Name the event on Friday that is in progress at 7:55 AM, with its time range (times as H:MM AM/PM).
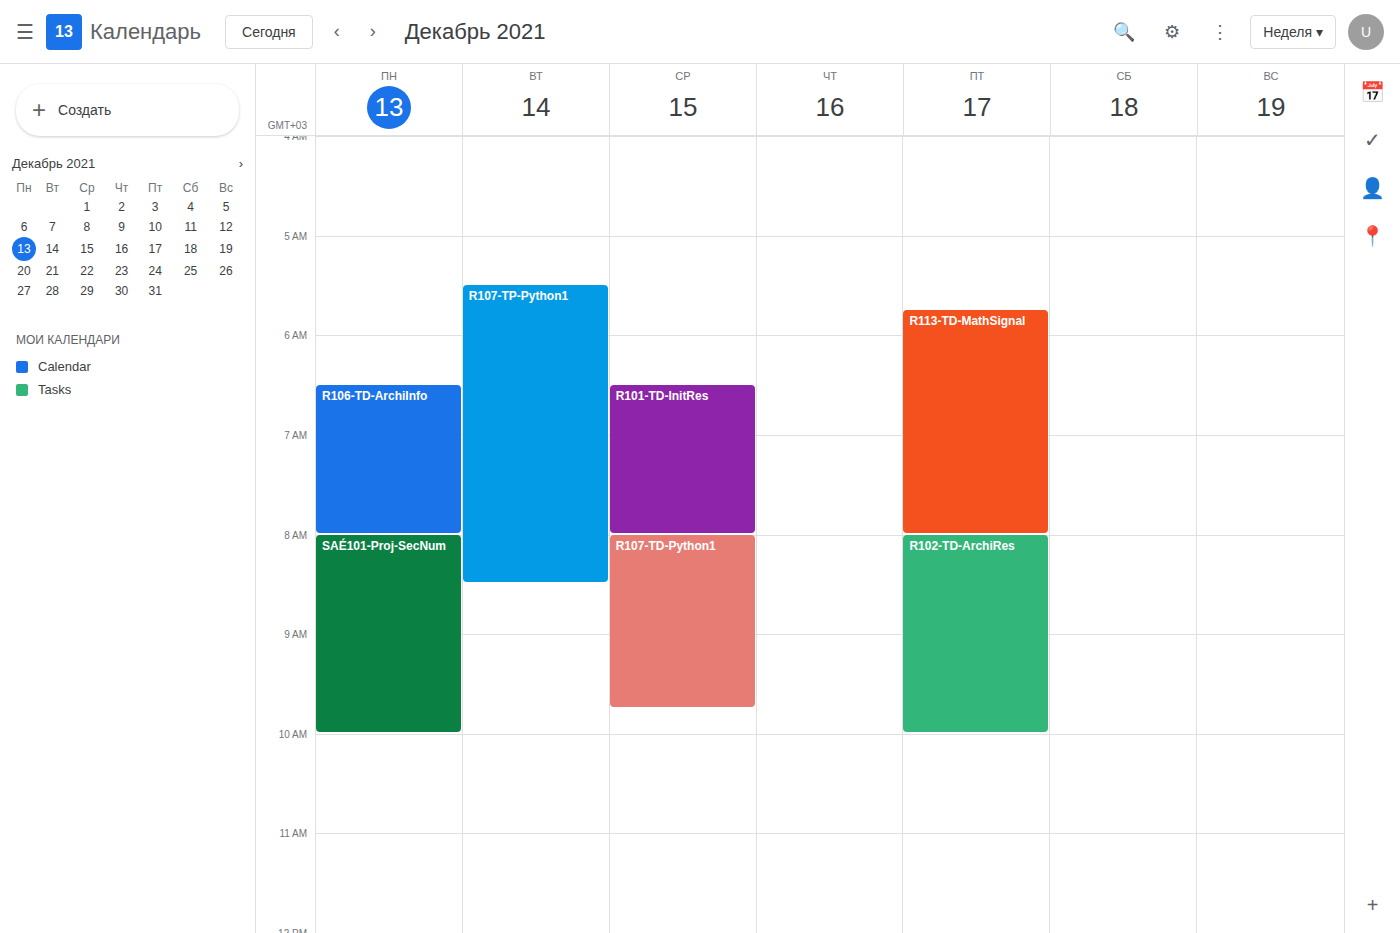
"R113-TD-MathSignal", 5:45 AM to 8:00 AM